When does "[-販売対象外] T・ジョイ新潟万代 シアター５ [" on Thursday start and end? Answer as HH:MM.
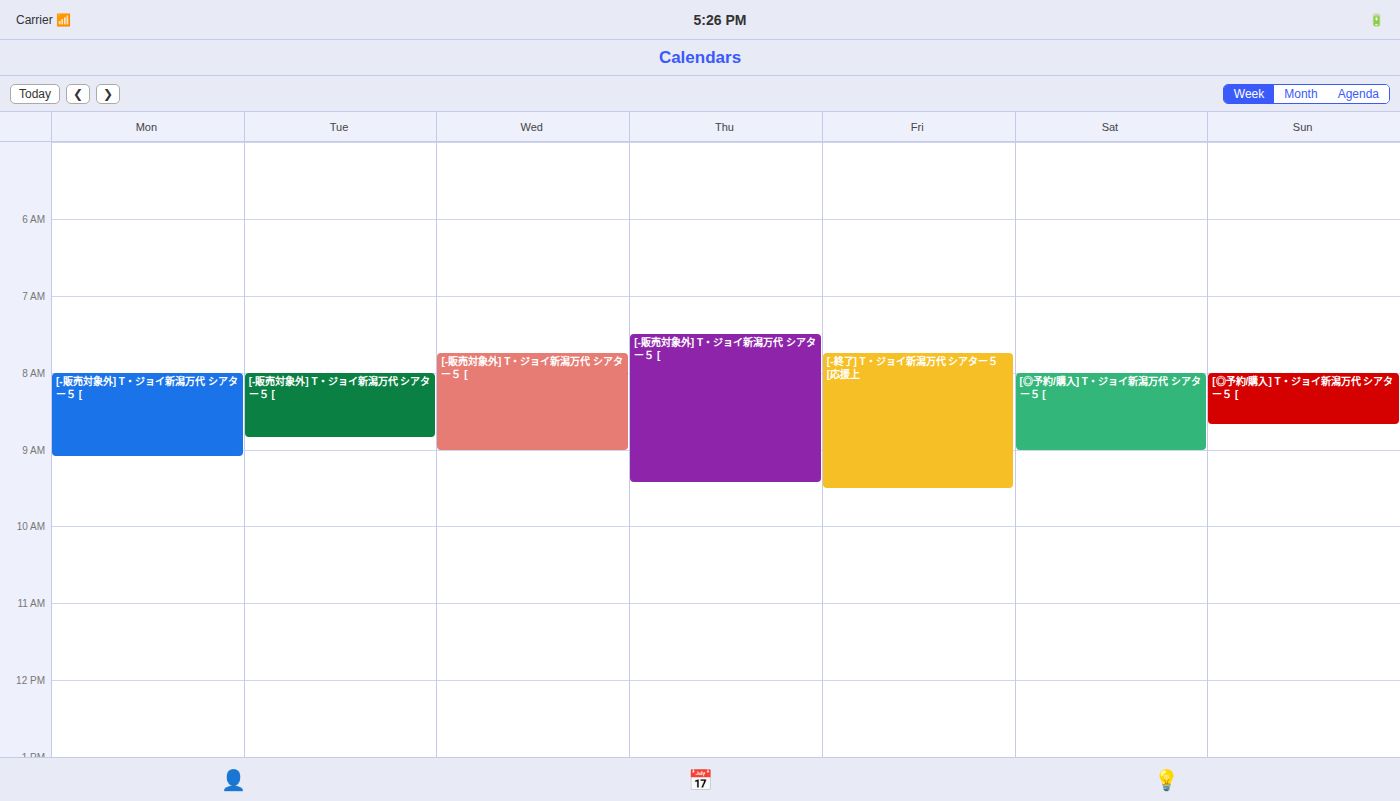
07:30 to 09:25